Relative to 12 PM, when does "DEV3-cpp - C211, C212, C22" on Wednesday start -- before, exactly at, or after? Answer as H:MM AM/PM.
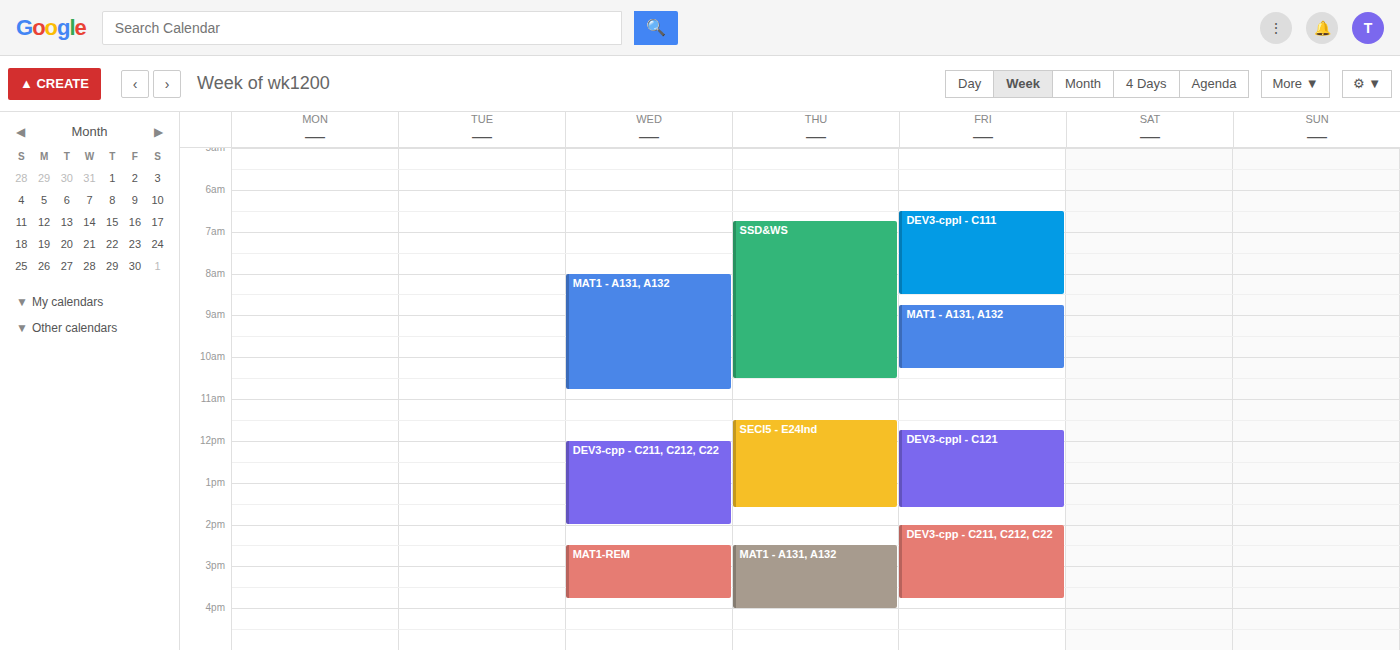
12:00 PM -- exactly at 12 PM, on the 12 PM line.